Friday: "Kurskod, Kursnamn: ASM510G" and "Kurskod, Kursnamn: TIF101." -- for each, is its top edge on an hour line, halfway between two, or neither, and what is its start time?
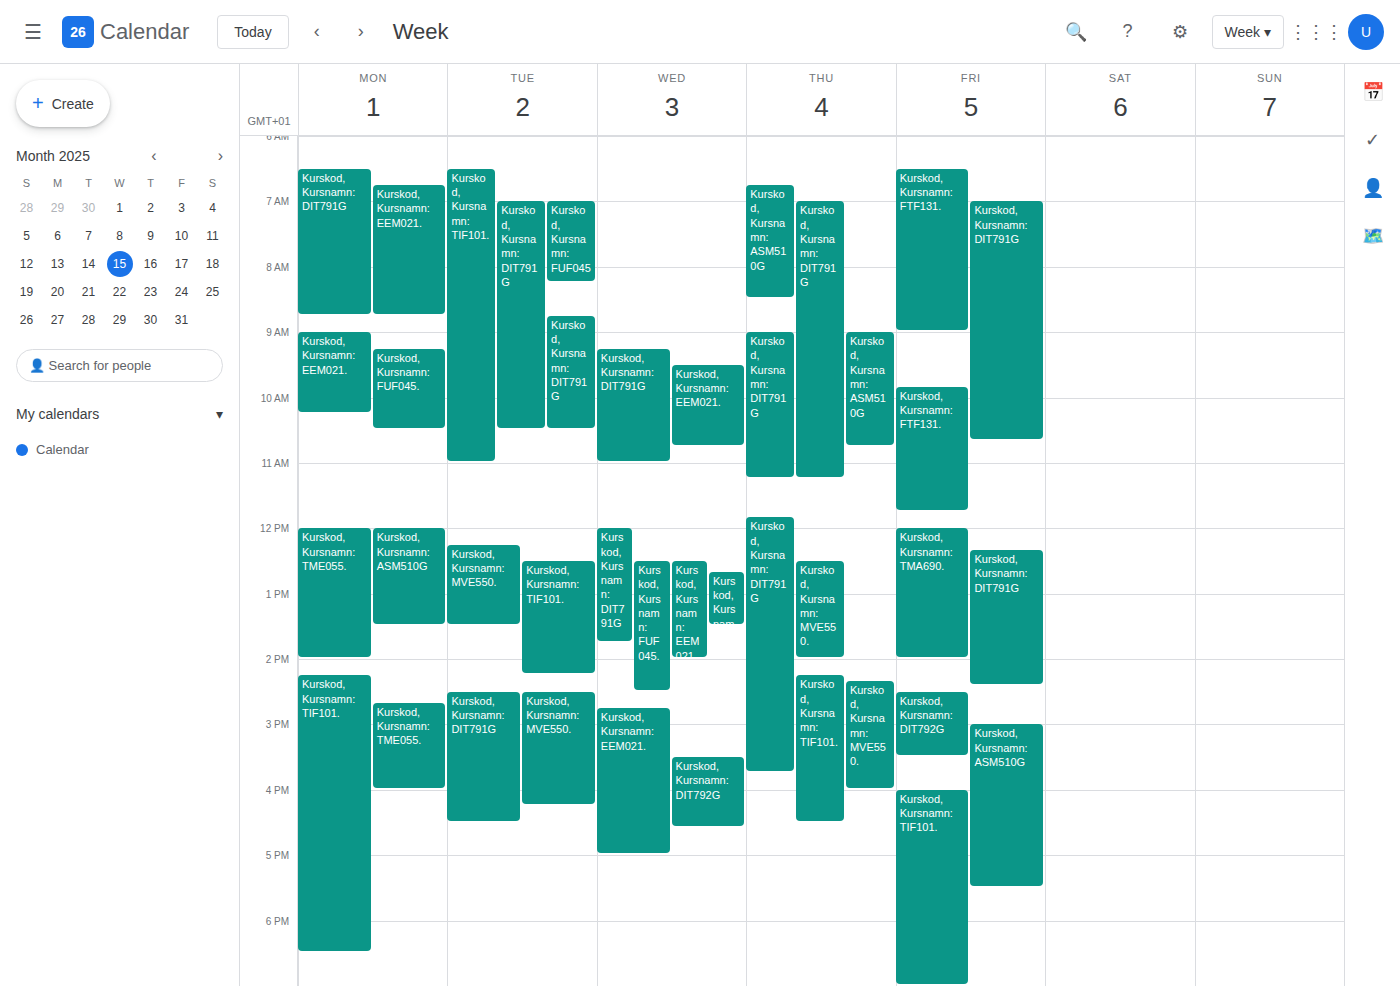
"Kurskod, Kursnamn: ASM510G": 3:00 PM, exactly on the 3 PM line. "Kurskod, Kursnamn: TIF101.": 4:00 PM, exactly on the 4 PM line.